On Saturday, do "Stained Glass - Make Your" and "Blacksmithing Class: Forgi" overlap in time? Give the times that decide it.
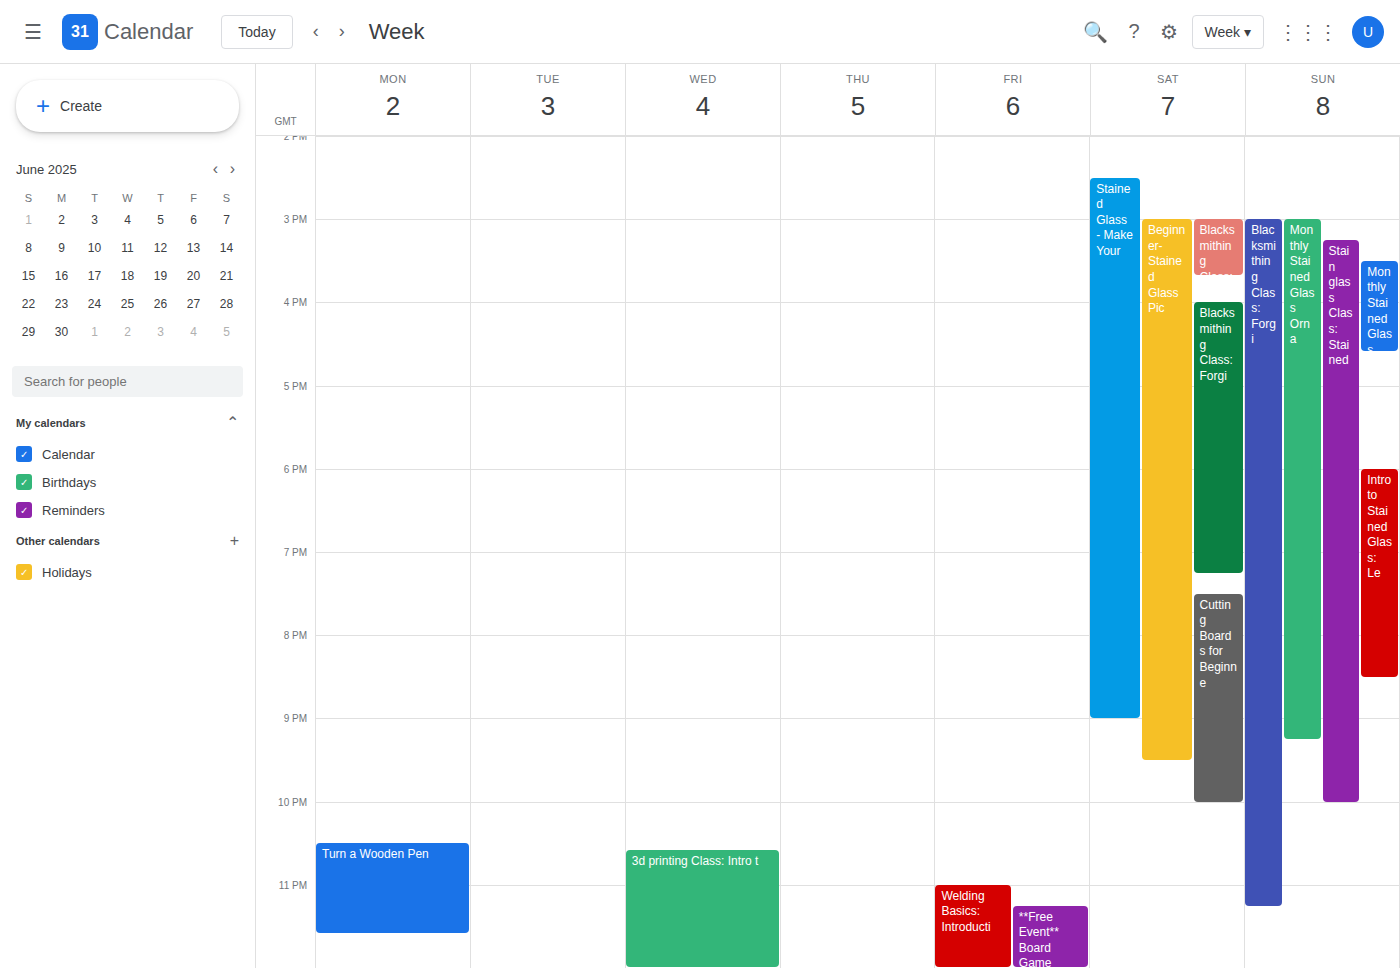
"Blacksmithing Class: Forgi" runs 4:00 PM to 7:15 PM, inside "Stained Glass - Make Your" -- they overlap.